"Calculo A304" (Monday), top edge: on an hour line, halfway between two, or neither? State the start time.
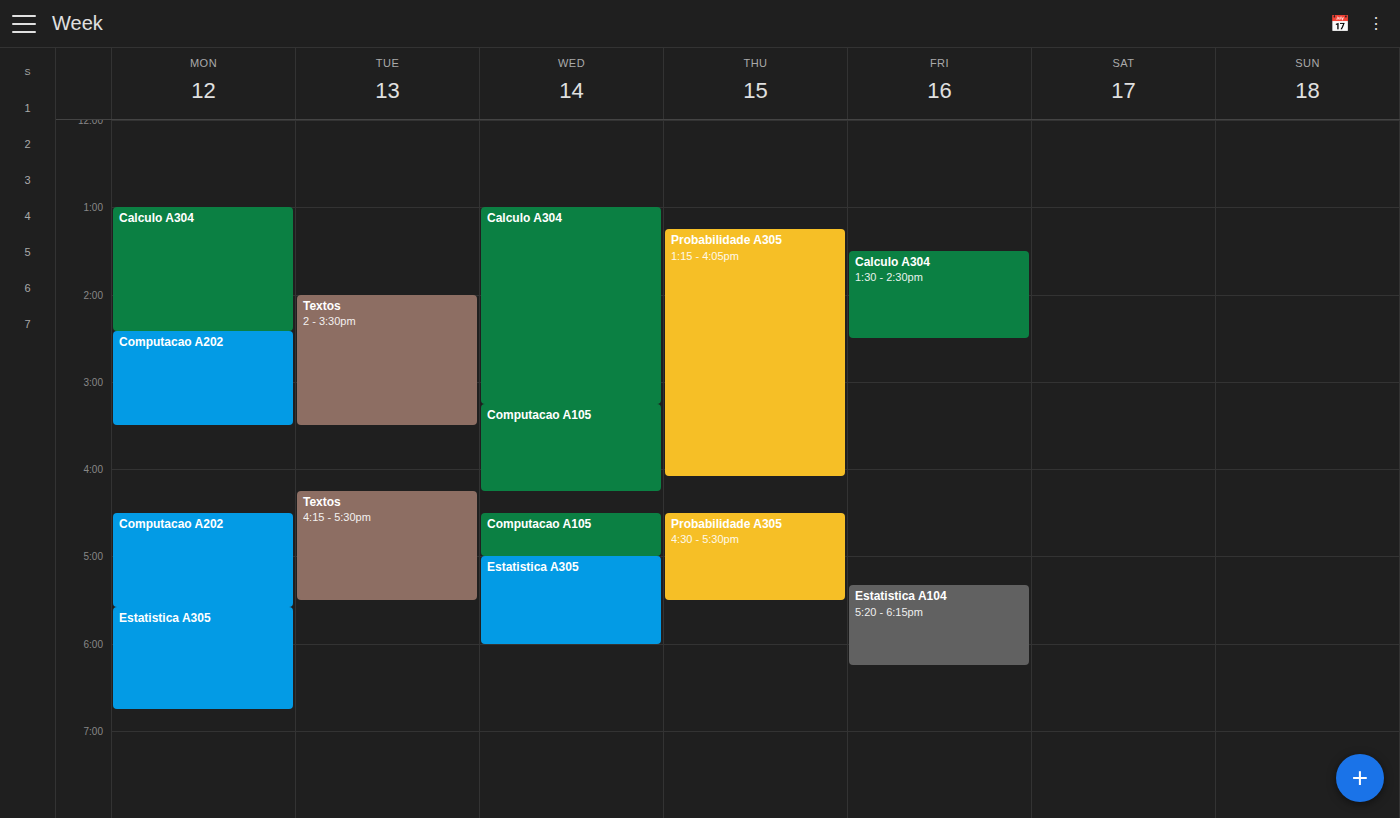
1:00 PM -- exactly on the 1 PM line.